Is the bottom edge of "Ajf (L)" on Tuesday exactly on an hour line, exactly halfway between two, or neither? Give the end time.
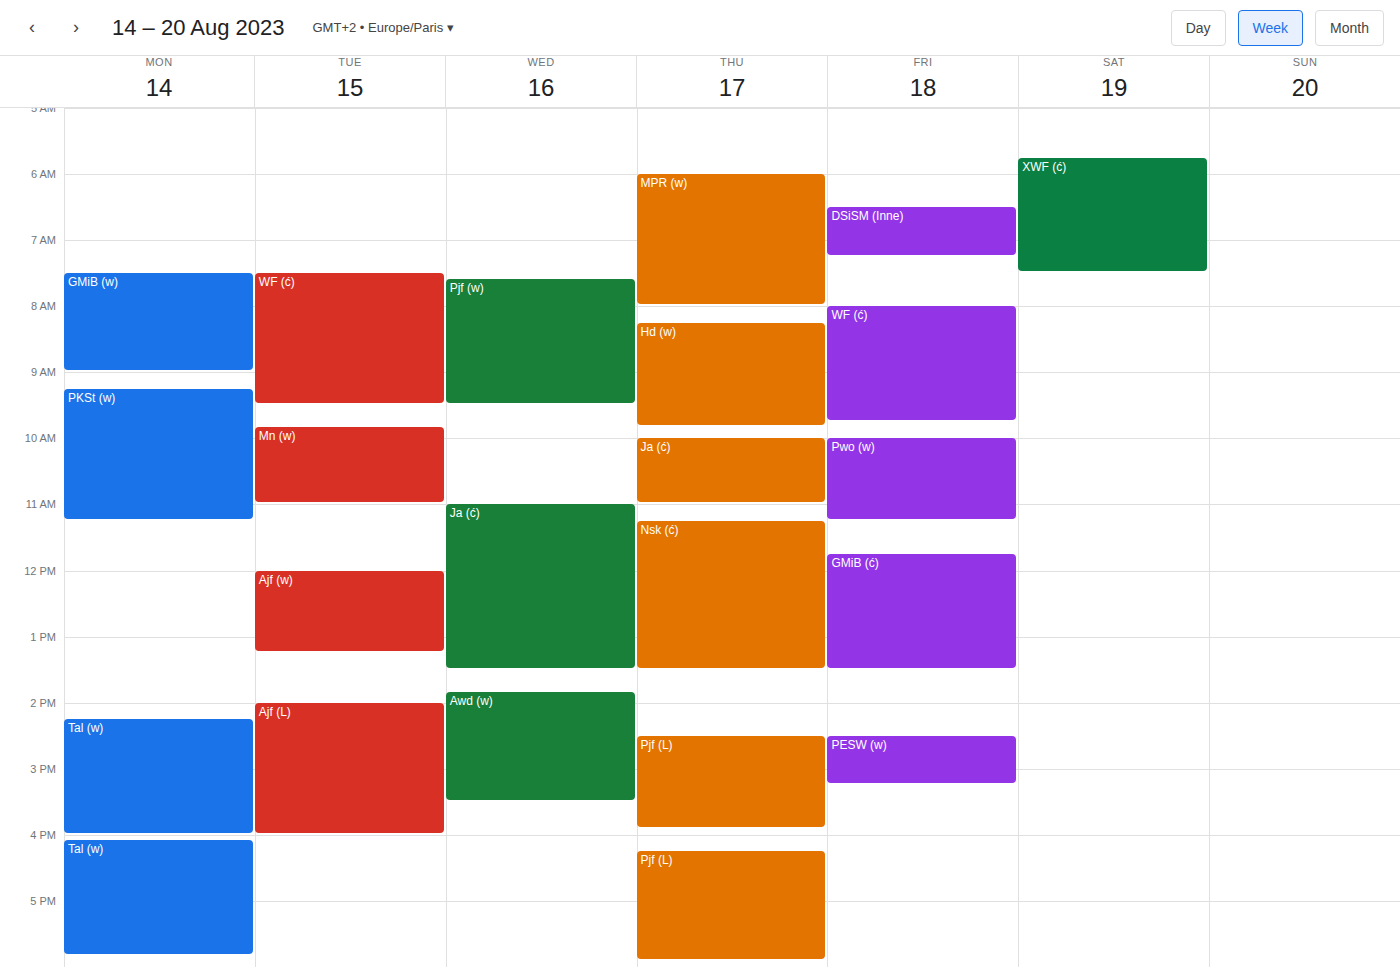
4:00 PM -- exactly on the 4 PM line.